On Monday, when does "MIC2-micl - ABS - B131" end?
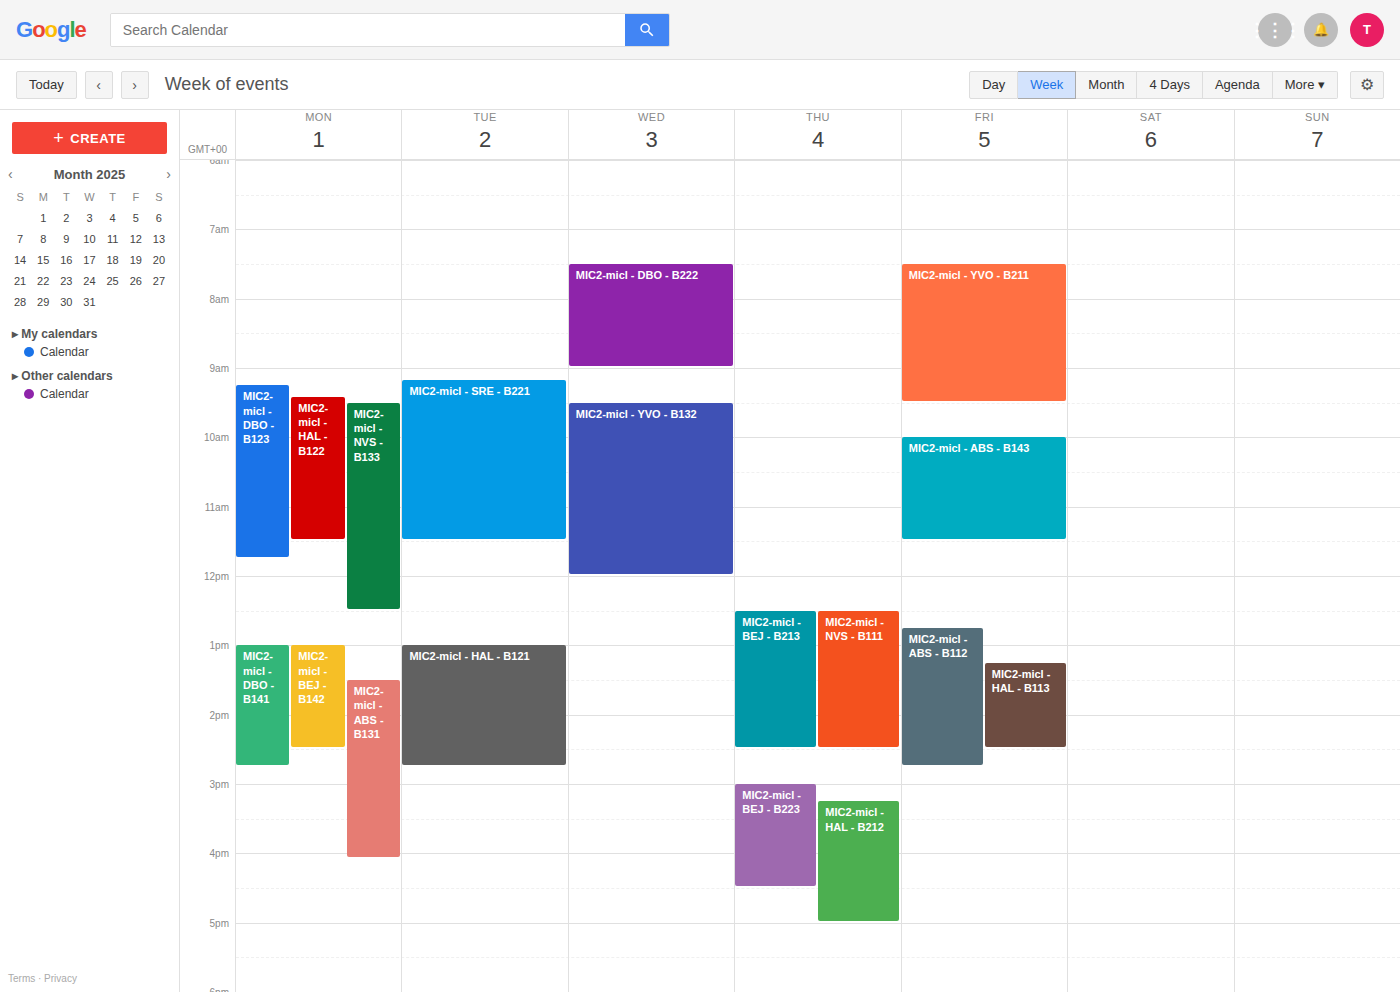
4:05 PM